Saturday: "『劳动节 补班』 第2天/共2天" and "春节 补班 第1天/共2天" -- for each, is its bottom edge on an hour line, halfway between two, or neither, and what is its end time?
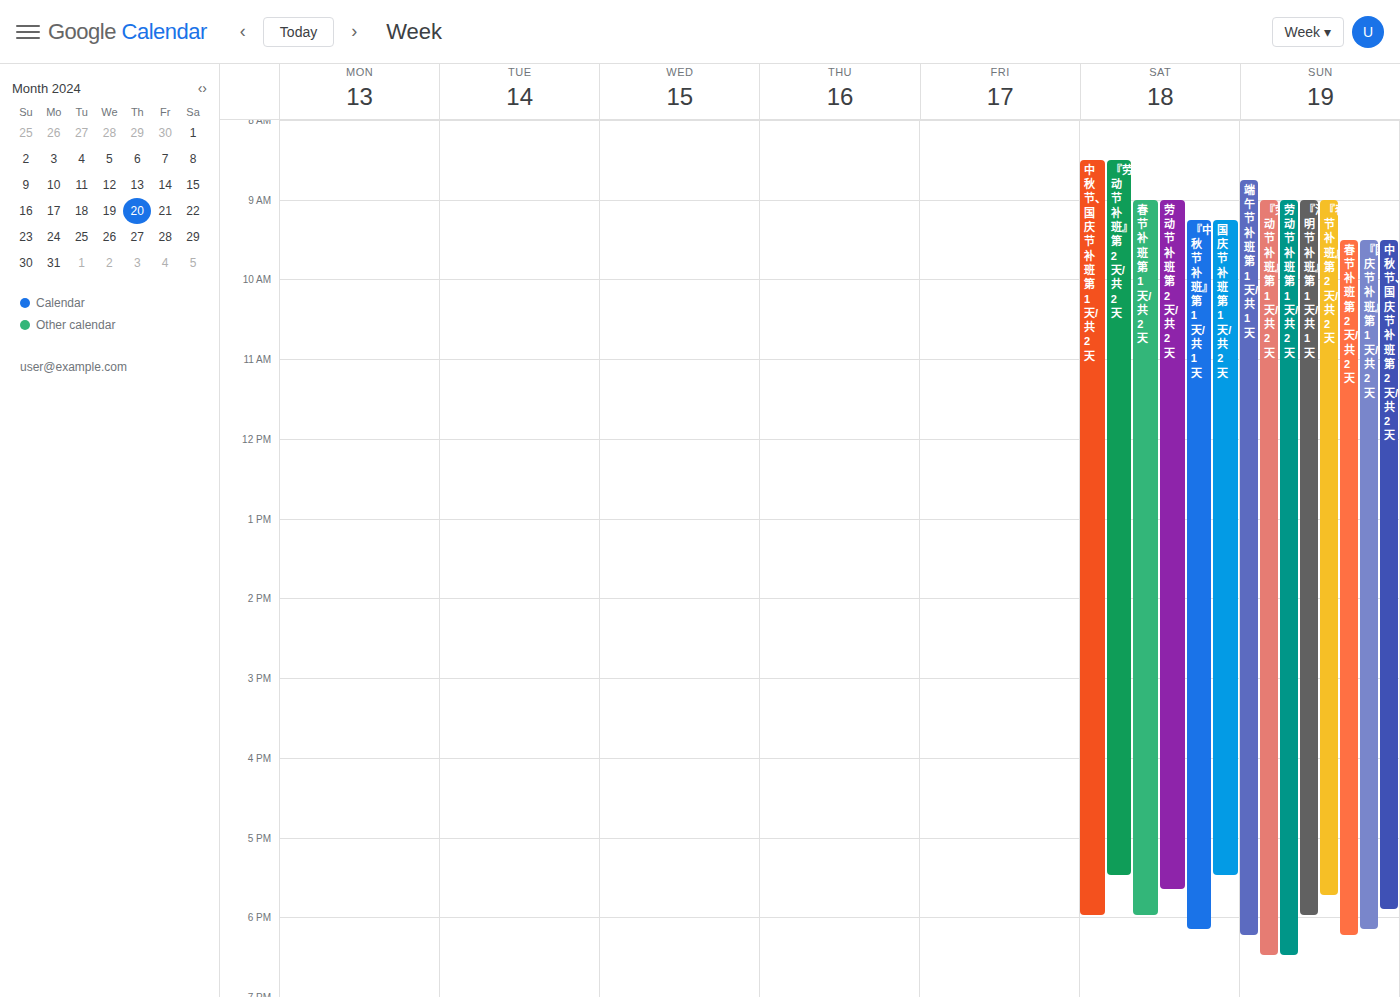
"『劳动节 补班』 第2天/共2天": 5:30 PM, halfway between the 5 PM and 6 PM lines. "春节 补班 第1天/共2天": 6:00 PM, exactly on the 6 PM line.